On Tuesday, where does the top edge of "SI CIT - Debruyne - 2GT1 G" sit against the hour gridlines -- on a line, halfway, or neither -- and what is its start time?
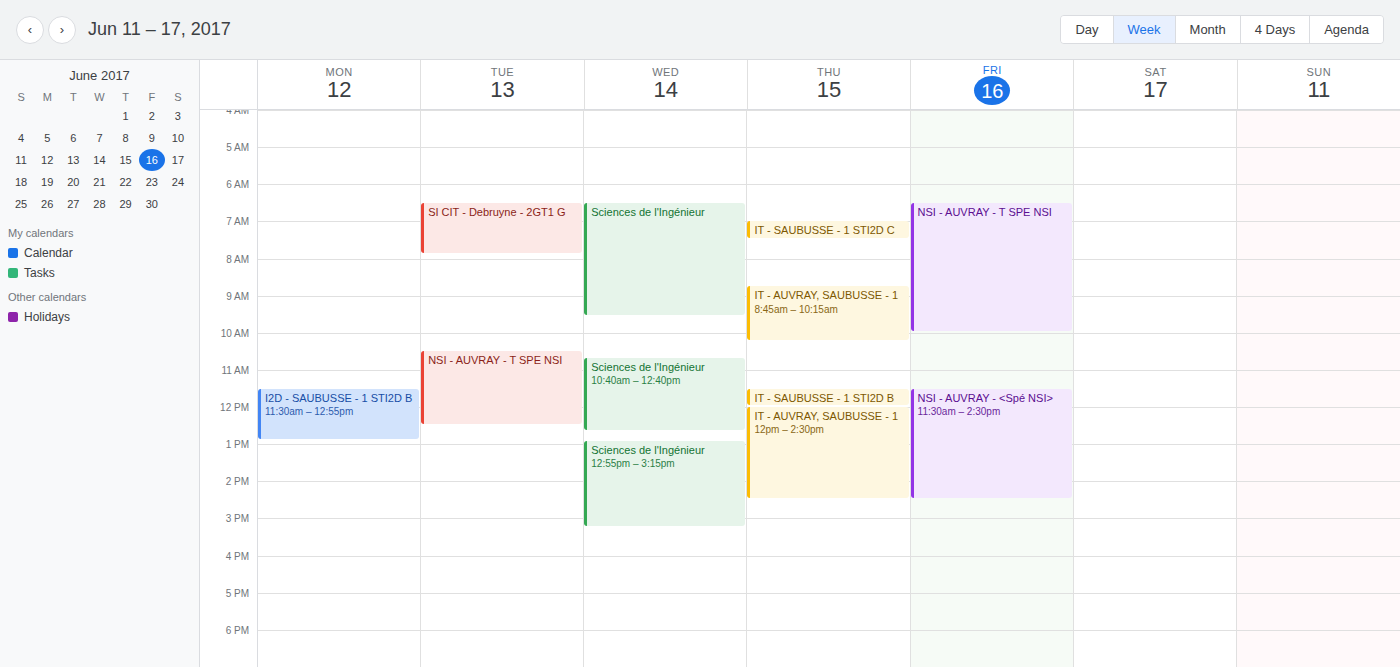
6:30 AM -- halfway between the 6 AM and 7 AM lines.